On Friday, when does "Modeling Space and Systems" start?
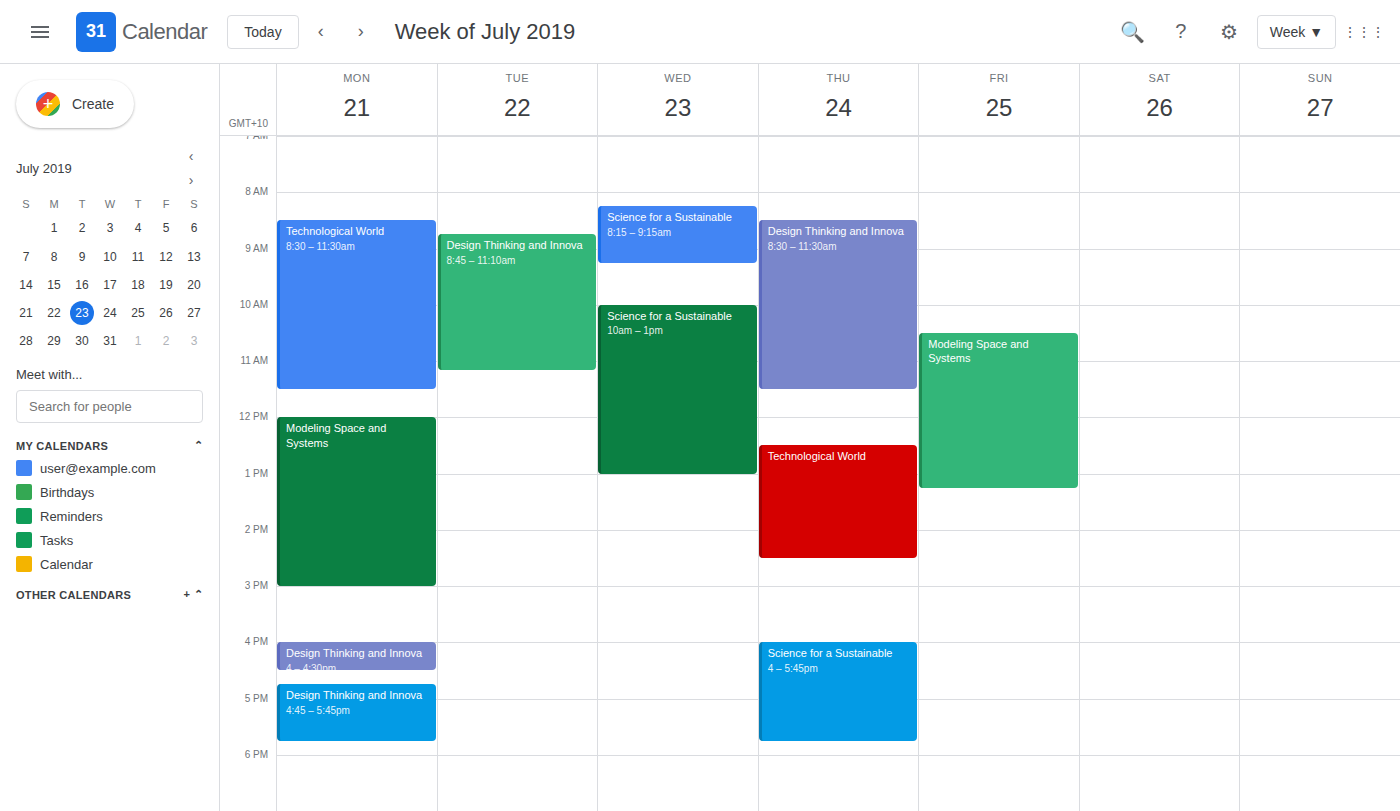
10:30 AM